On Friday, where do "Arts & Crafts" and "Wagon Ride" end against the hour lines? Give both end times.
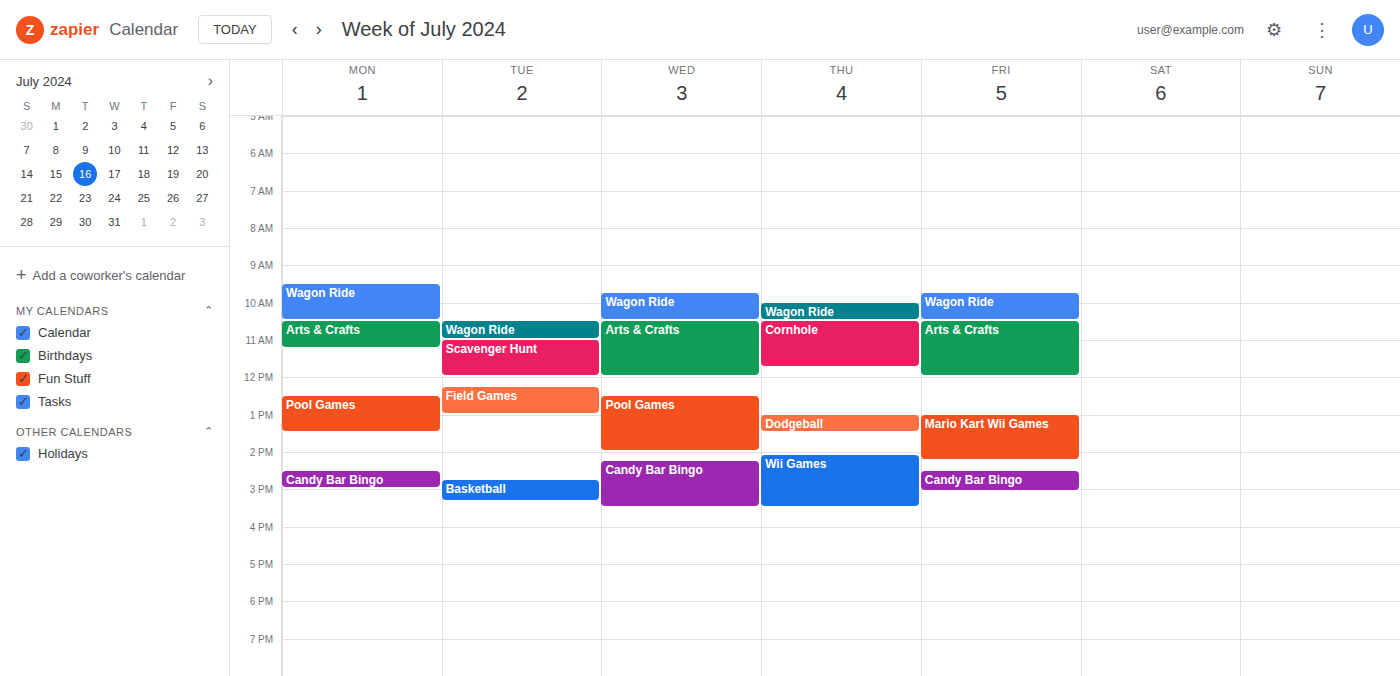
"Arts & Crafts": 12:00 PM, exactly on the 12 PM line. "Wagon Ride": 10:30 AM, halfway between the 10 AM and 11 AM lines.